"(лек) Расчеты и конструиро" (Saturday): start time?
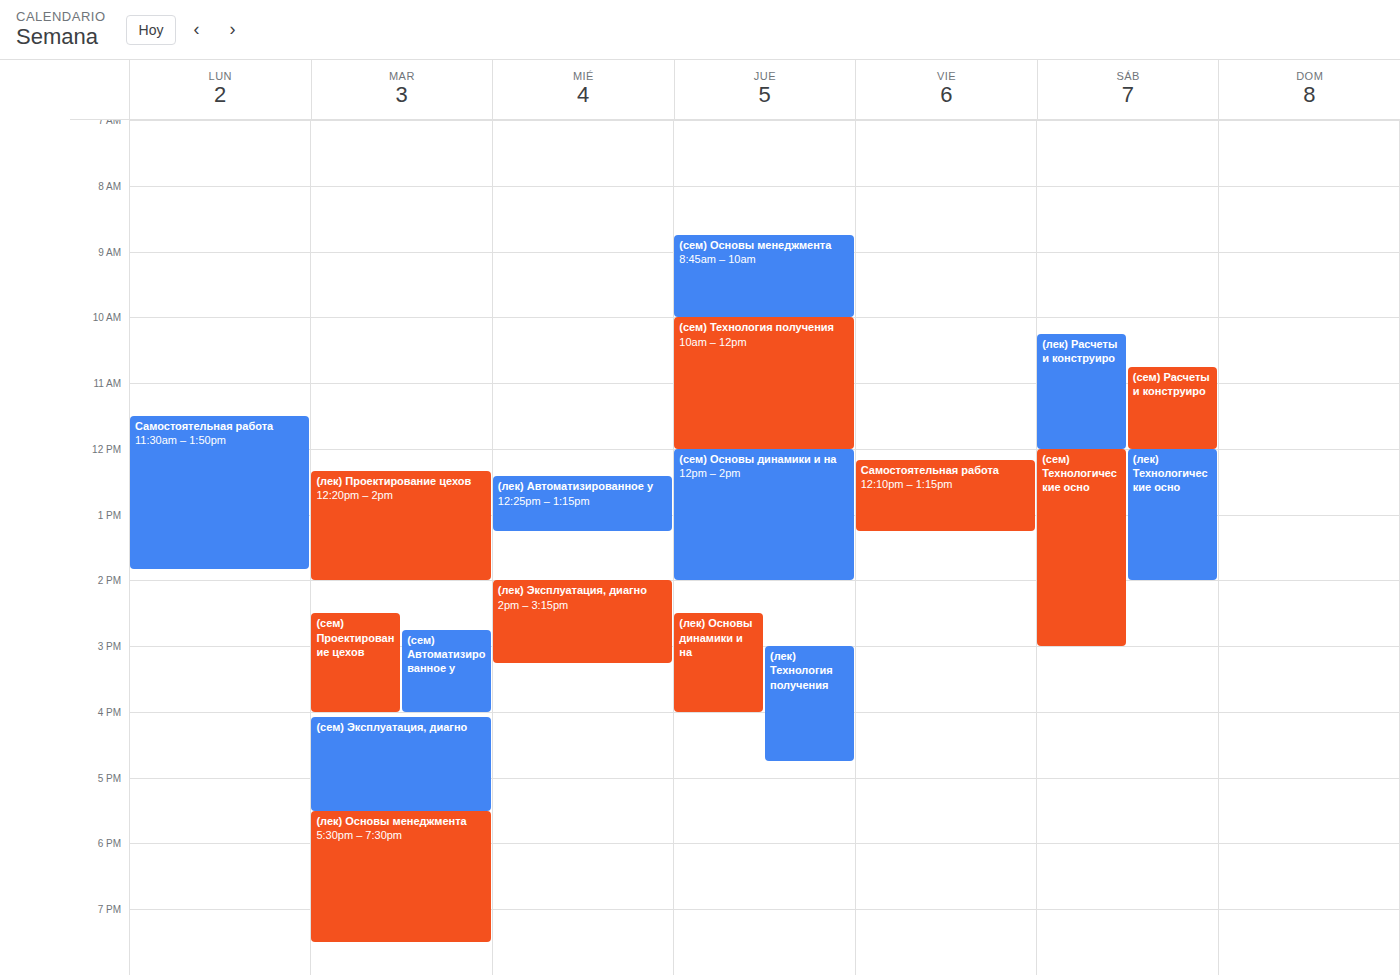
10:15 AM